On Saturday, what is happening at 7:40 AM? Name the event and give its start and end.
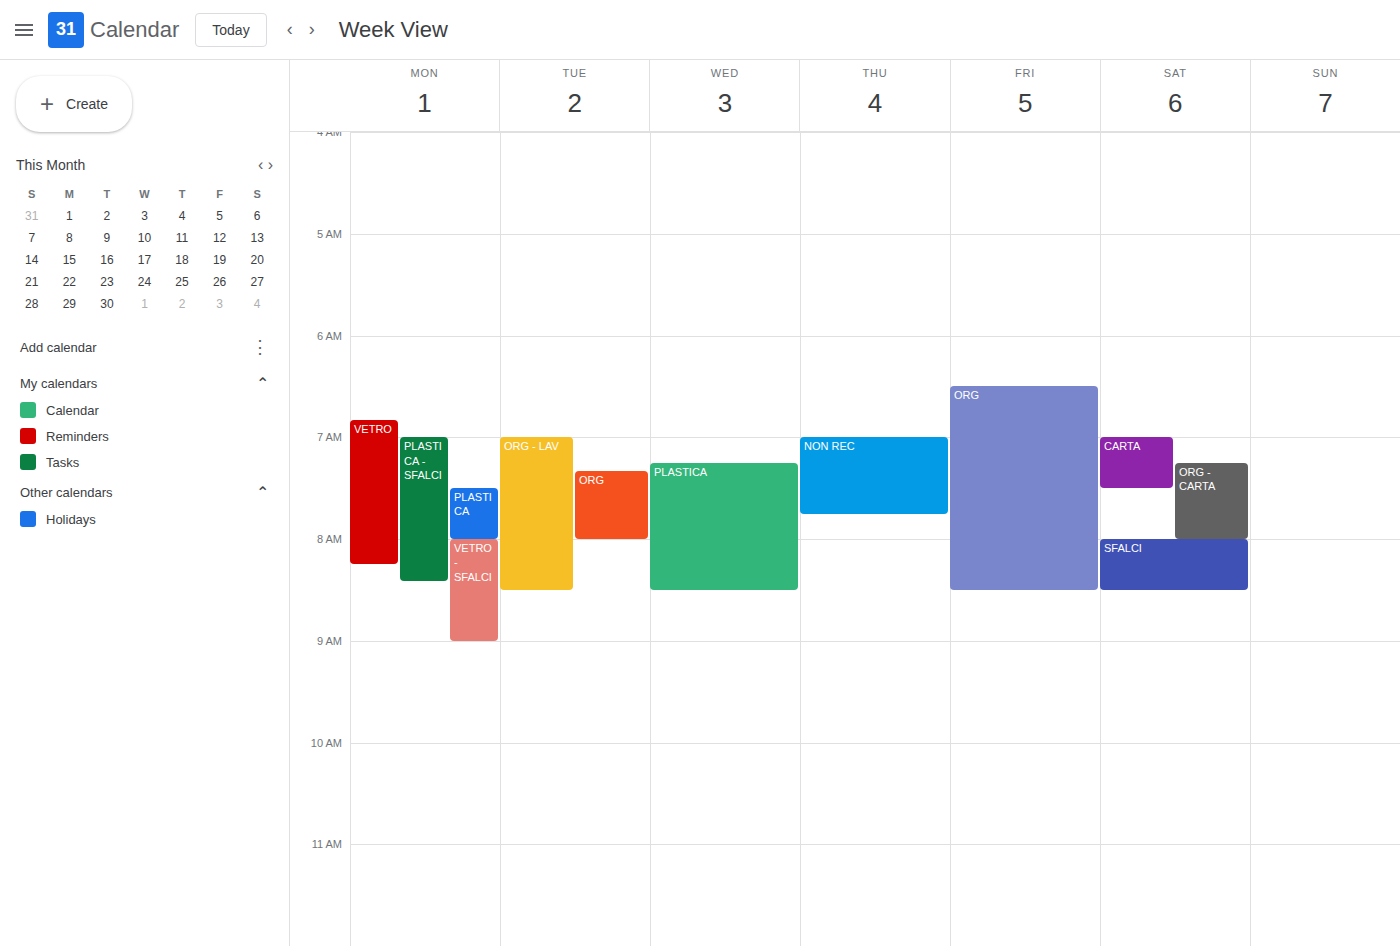
"ORG - CARTA", 7:15 AM to 8:00 AM